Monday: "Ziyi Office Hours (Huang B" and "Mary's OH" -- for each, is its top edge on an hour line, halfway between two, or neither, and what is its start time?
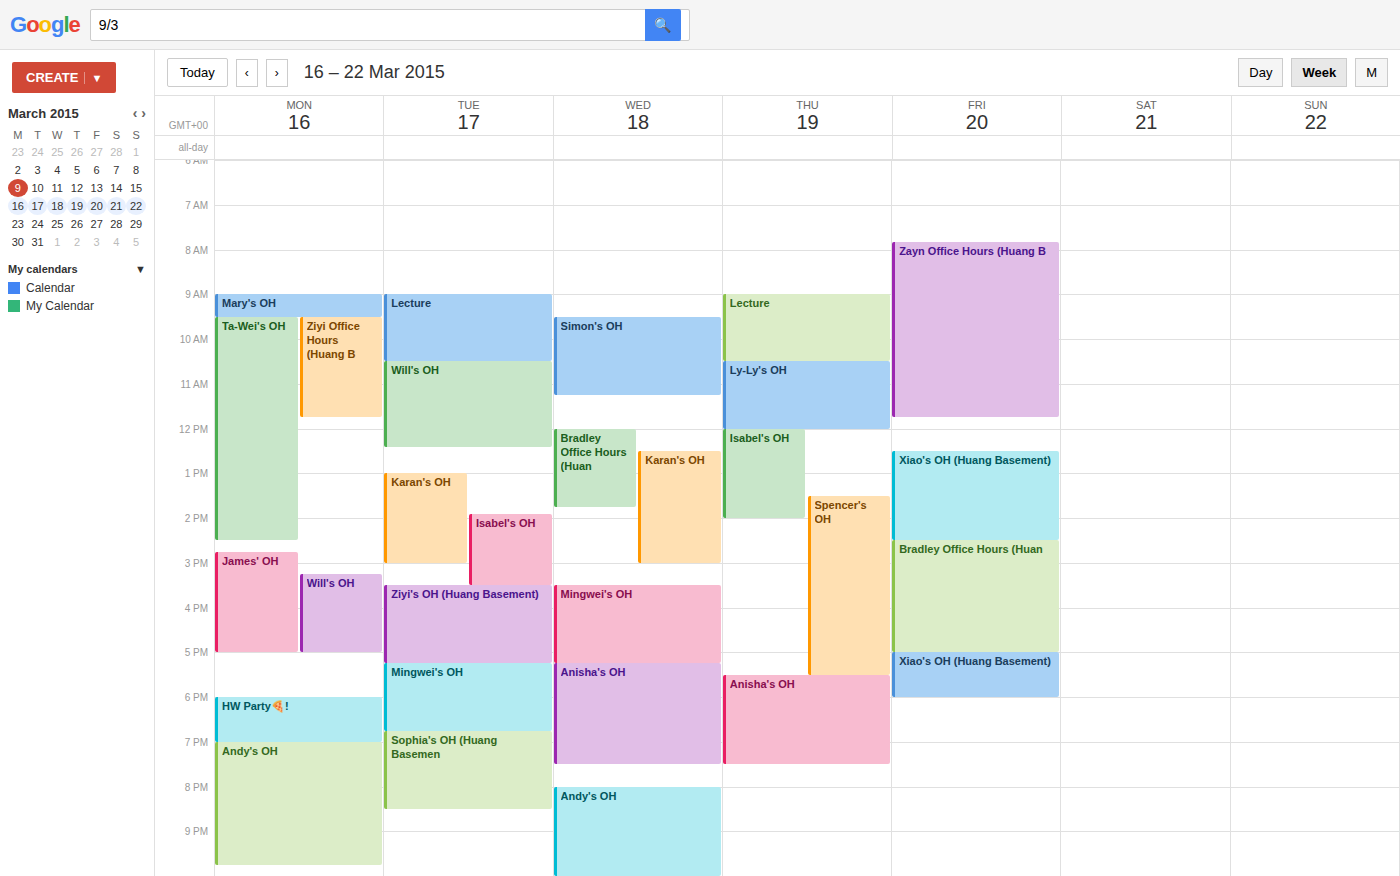
"Ziyi Office Hours (Huang B": 09:30, halfway between the 09:00 and 10:00 lines. "Mary's OH": 09:00, exactly on the 09:00 line.